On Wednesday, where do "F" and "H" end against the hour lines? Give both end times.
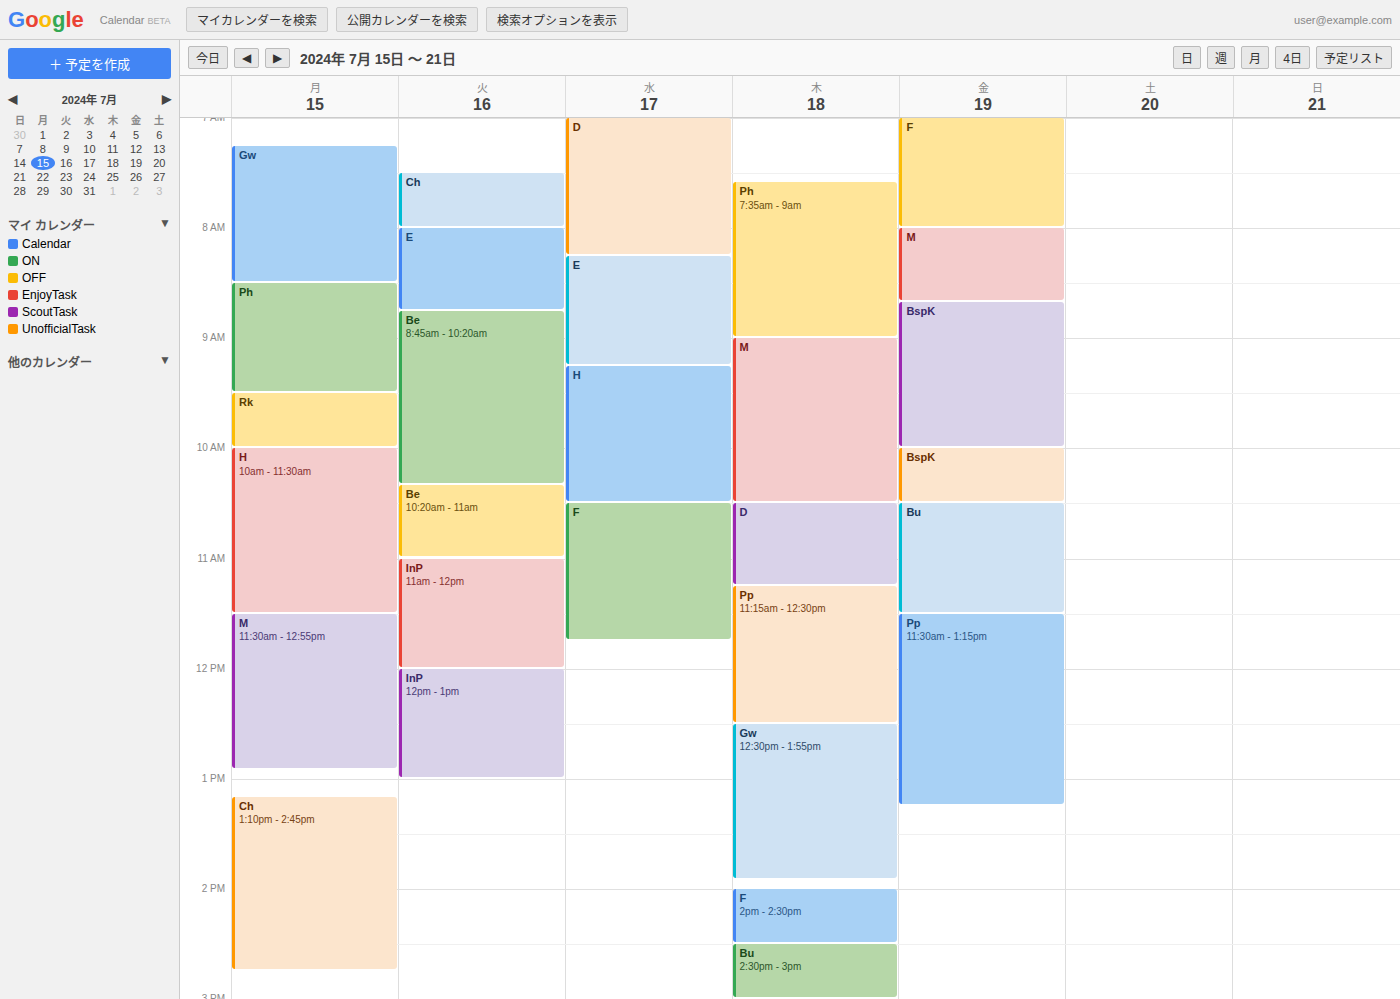
"F": 11:45, neither: three quarters of the way from the 11:00 line to the 12:00 line. "H": 10:30, halfway between the 10:00 and 11:00 lines.